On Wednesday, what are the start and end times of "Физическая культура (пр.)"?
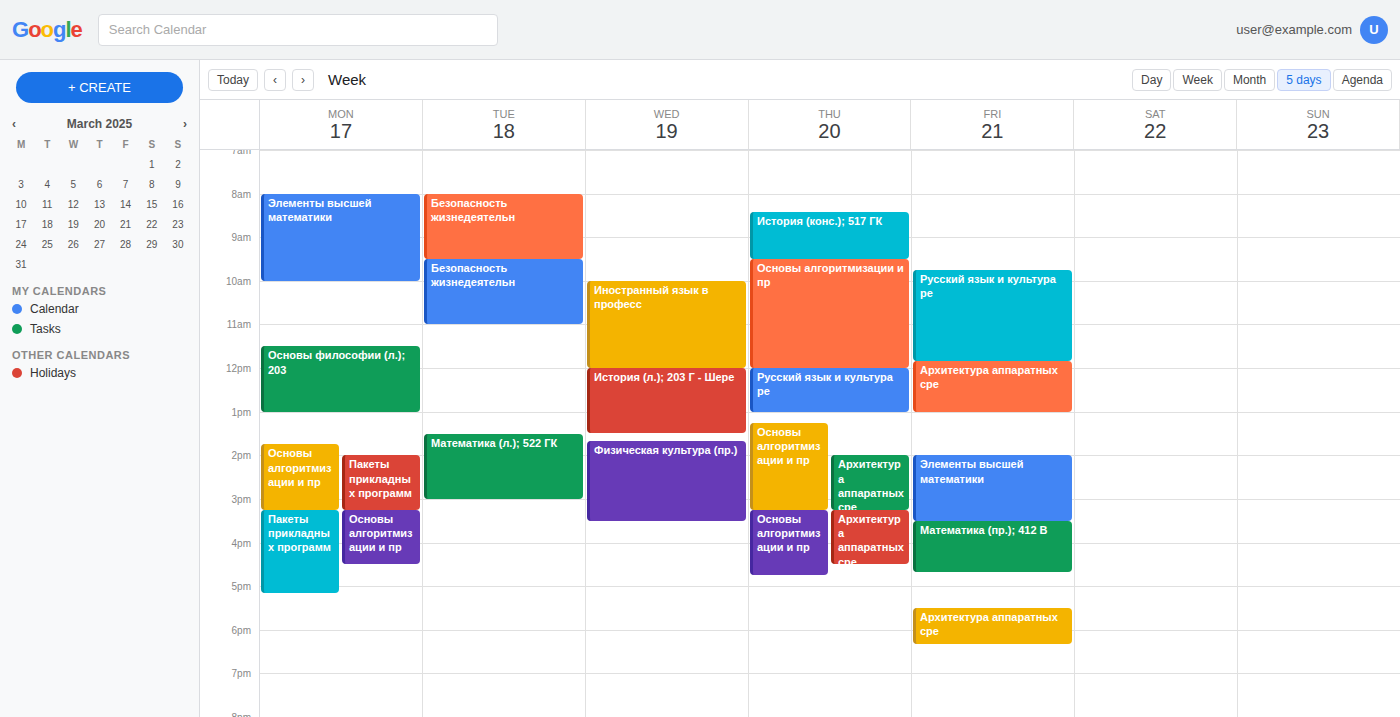
1:40 PM to 3:30 PM